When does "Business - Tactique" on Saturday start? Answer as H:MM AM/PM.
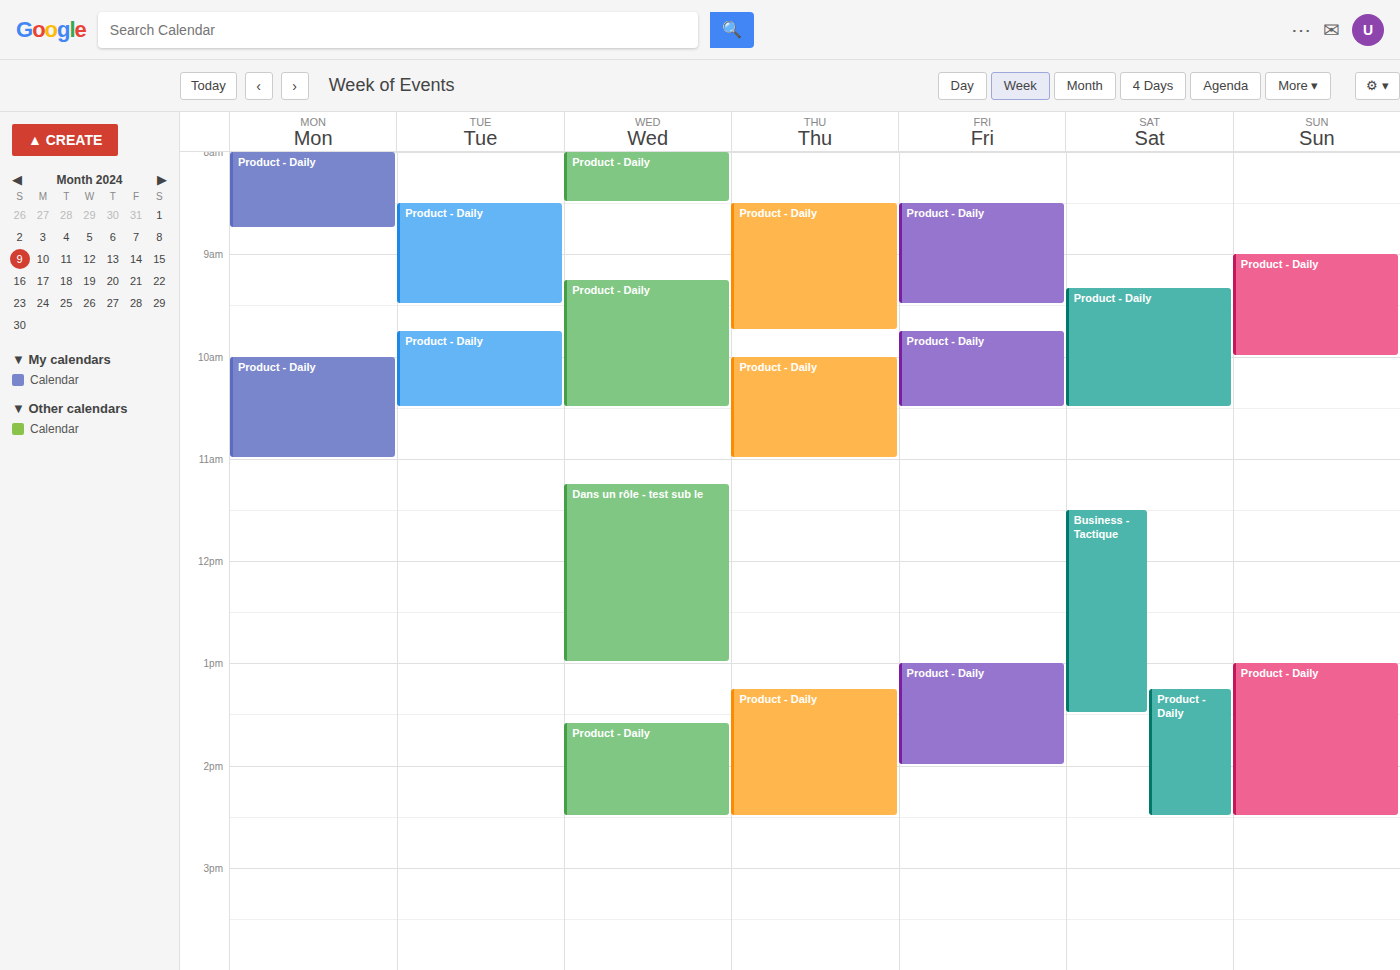
11:30 AM